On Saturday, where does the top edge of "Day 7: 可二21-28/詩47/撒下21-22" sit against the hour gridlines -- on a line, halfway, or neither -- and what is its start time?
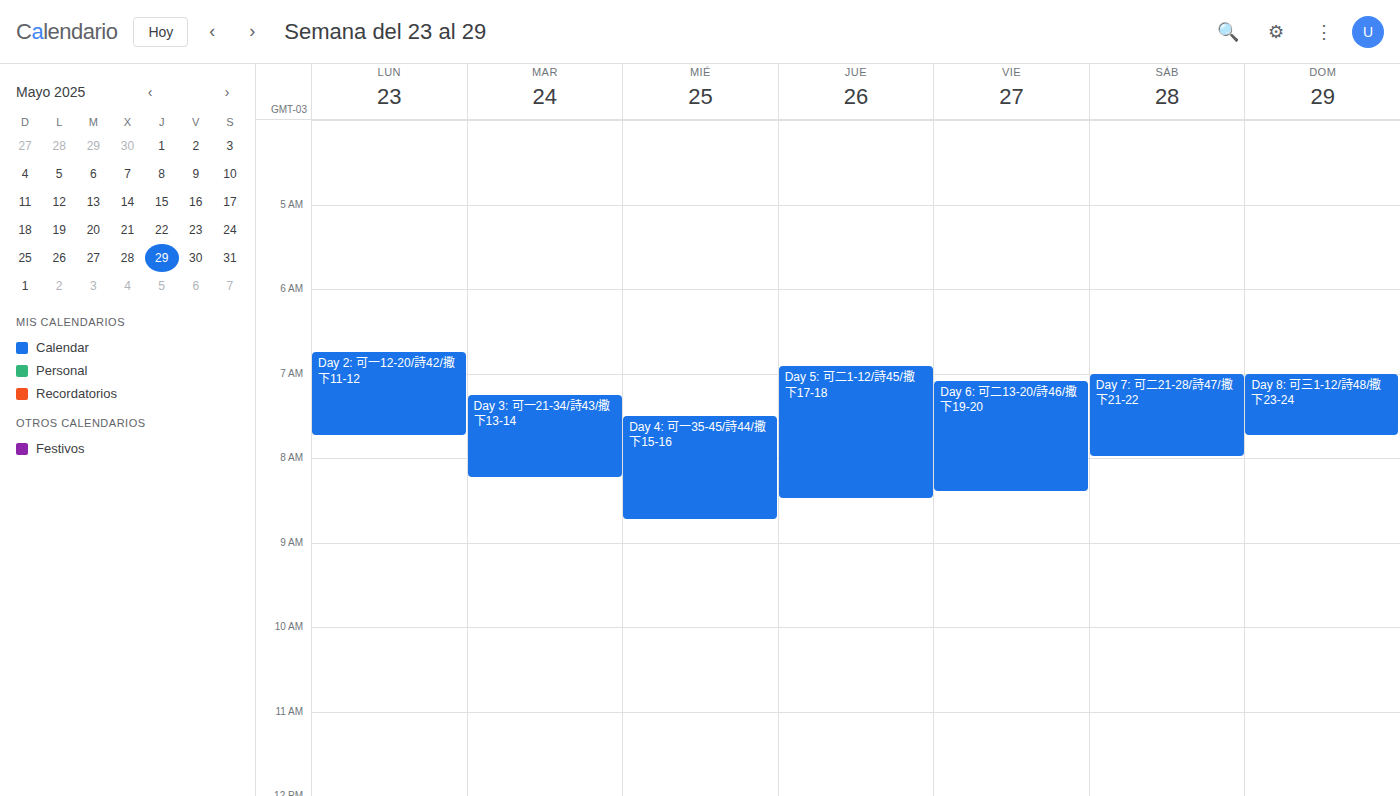
07:00 -- exactly on the 07:00 line.